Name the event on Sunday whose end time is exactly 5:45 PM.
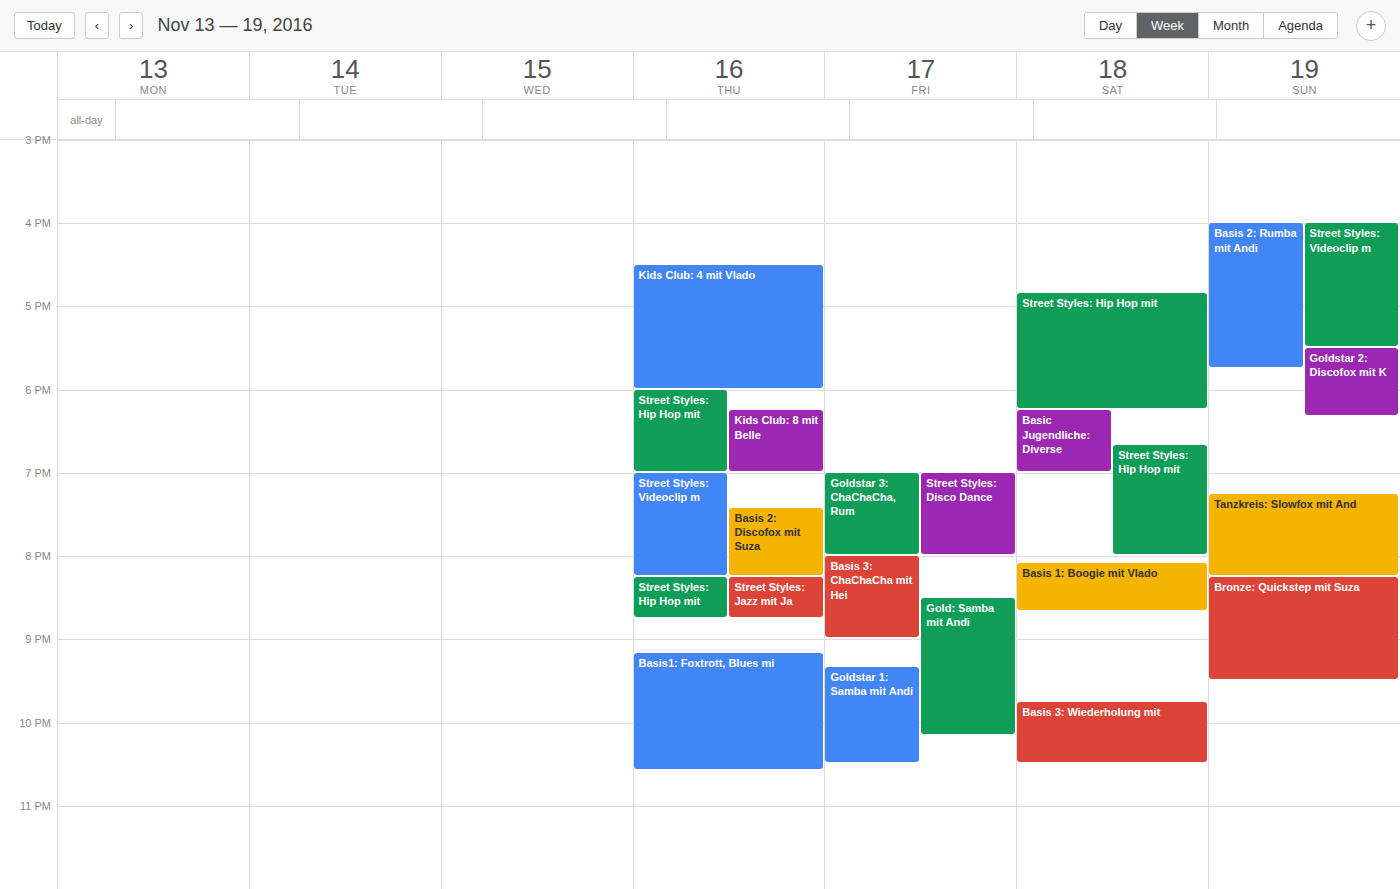
"Basis 2: Rumba mit Andi"